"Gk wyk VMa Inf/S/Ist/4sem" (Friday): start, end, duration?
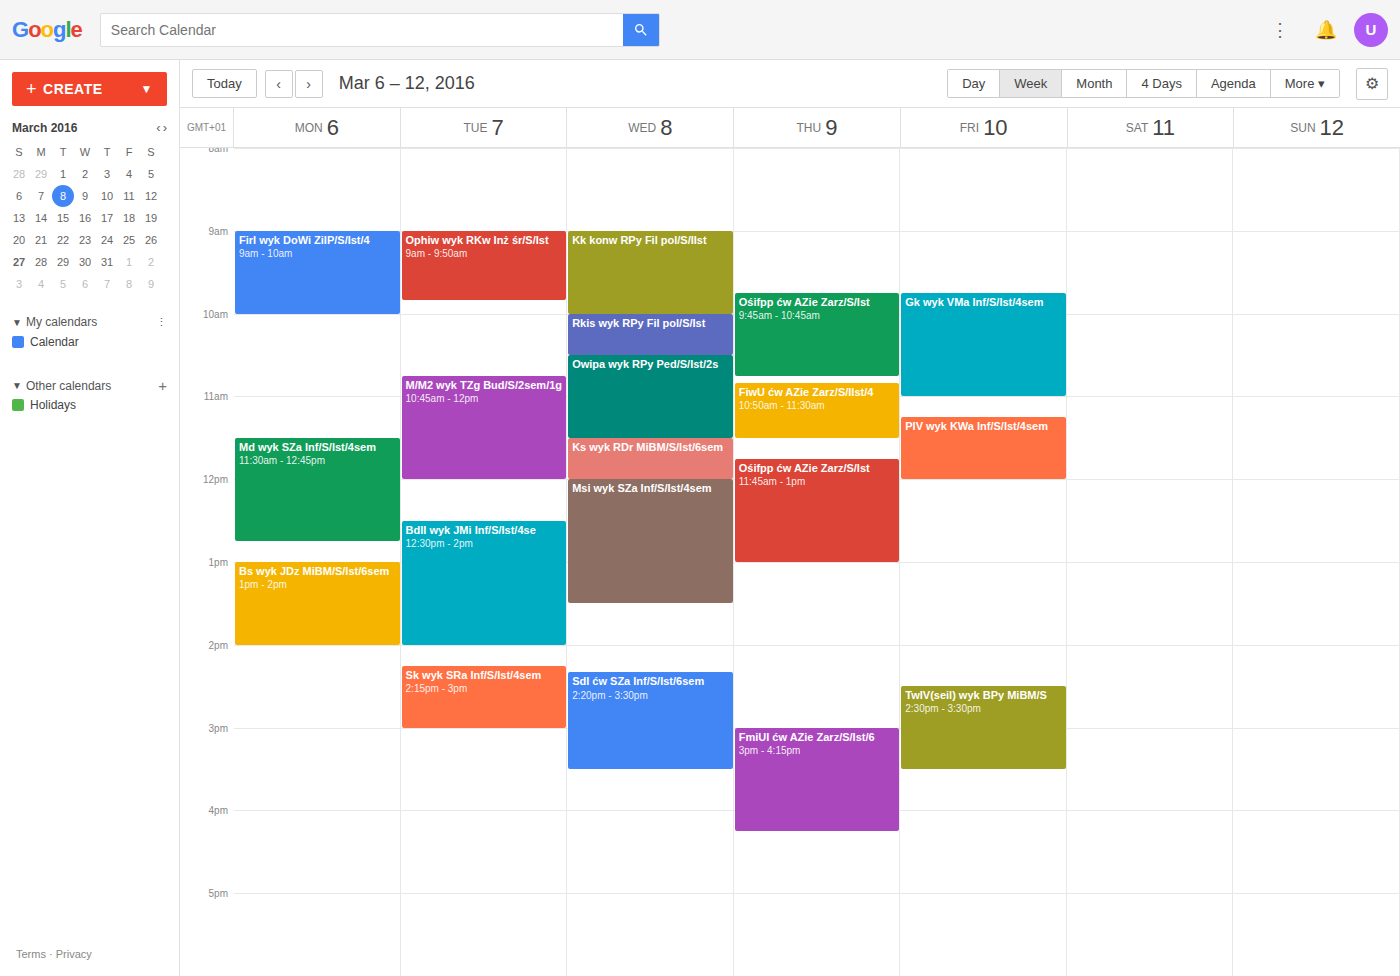
09:45 to 11:00, 1 hour 15 minutes